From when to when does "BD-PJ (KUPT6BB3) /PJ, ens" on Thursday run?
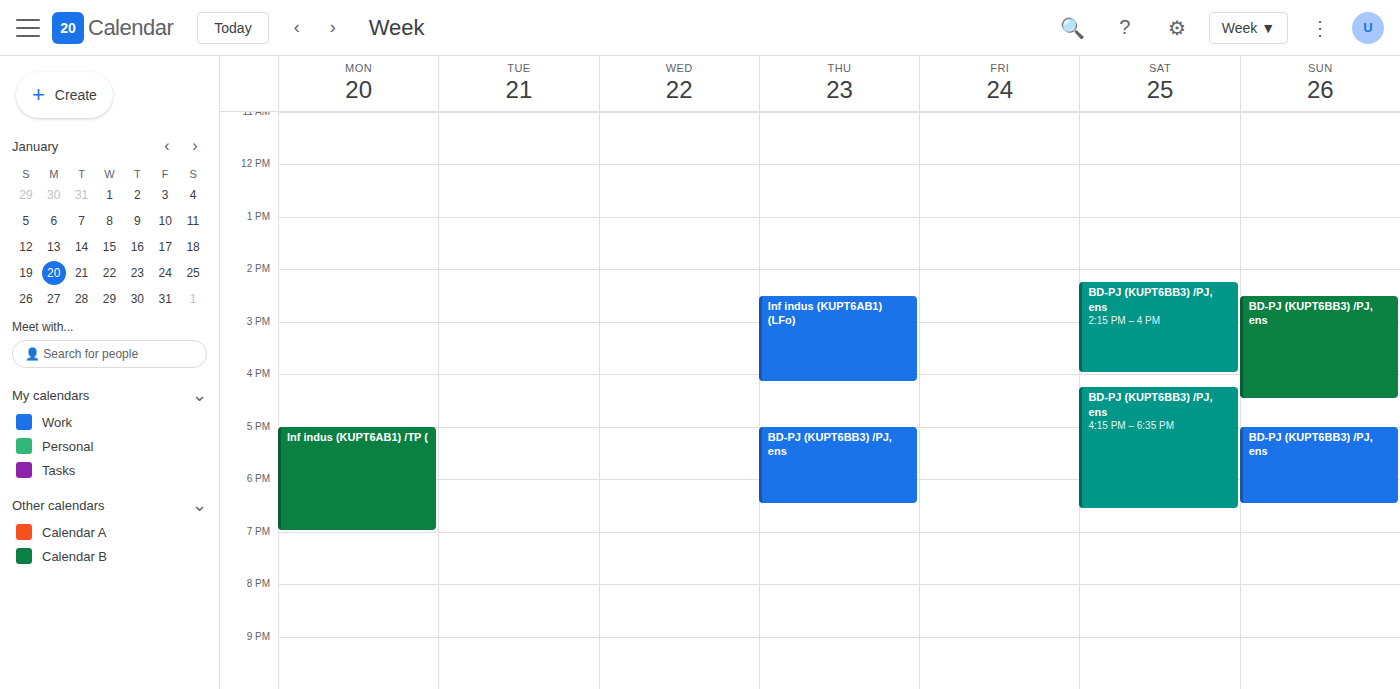
5:00 PM to 6:30 PM